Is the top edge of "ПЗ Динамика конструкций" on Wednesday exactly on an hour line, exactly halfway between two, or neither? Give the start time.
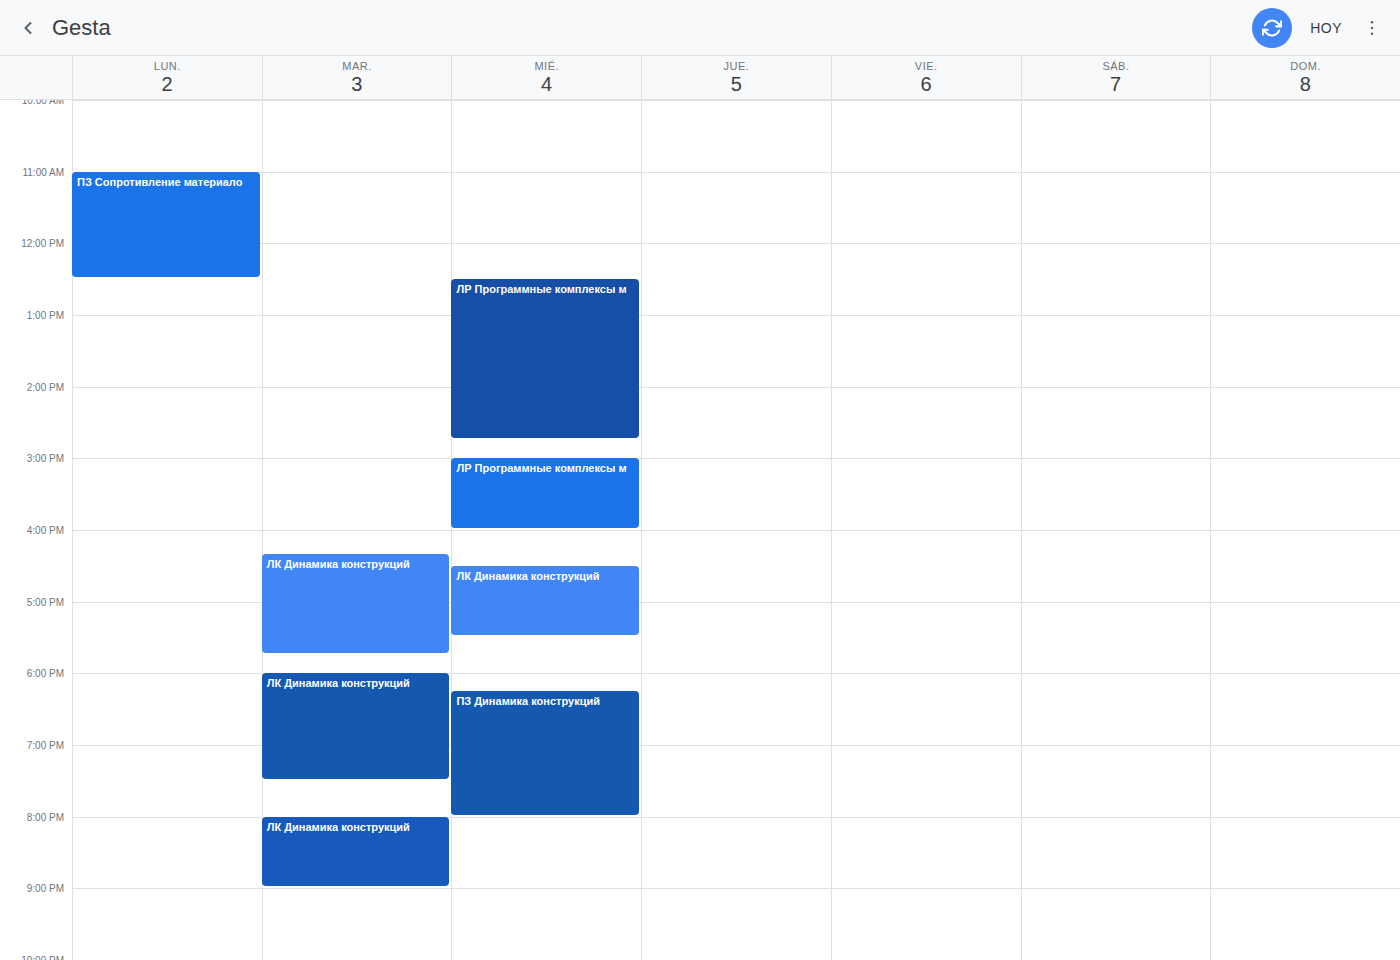
6:15 PM -- neither: a quarter of the way from the 6 PM line to the 7 PM line.